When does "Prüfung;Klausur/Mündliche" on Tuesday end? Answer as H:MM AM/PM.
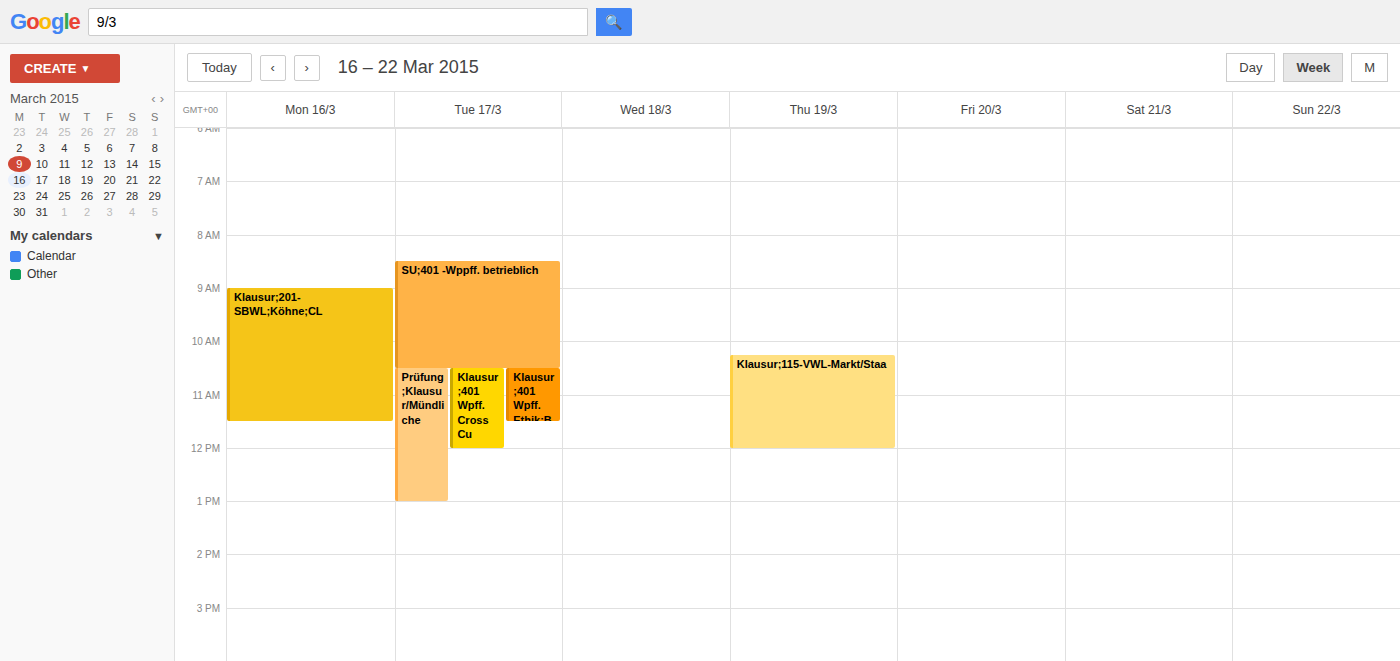
1:00 PM